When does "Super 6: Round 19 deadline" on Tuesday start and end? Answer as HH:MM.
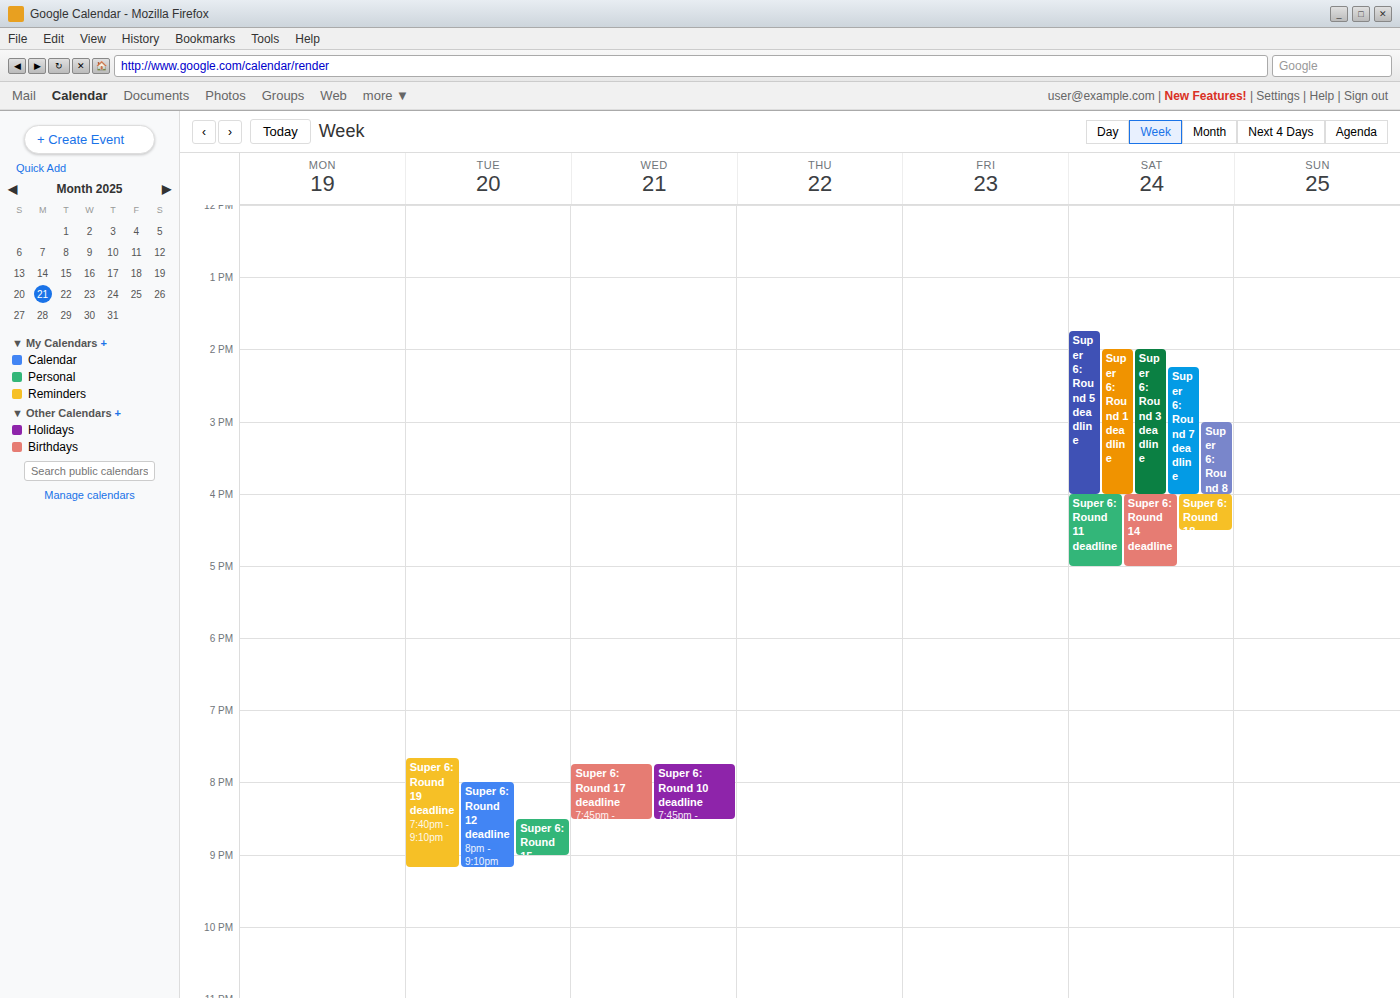
19:40 to 21:10